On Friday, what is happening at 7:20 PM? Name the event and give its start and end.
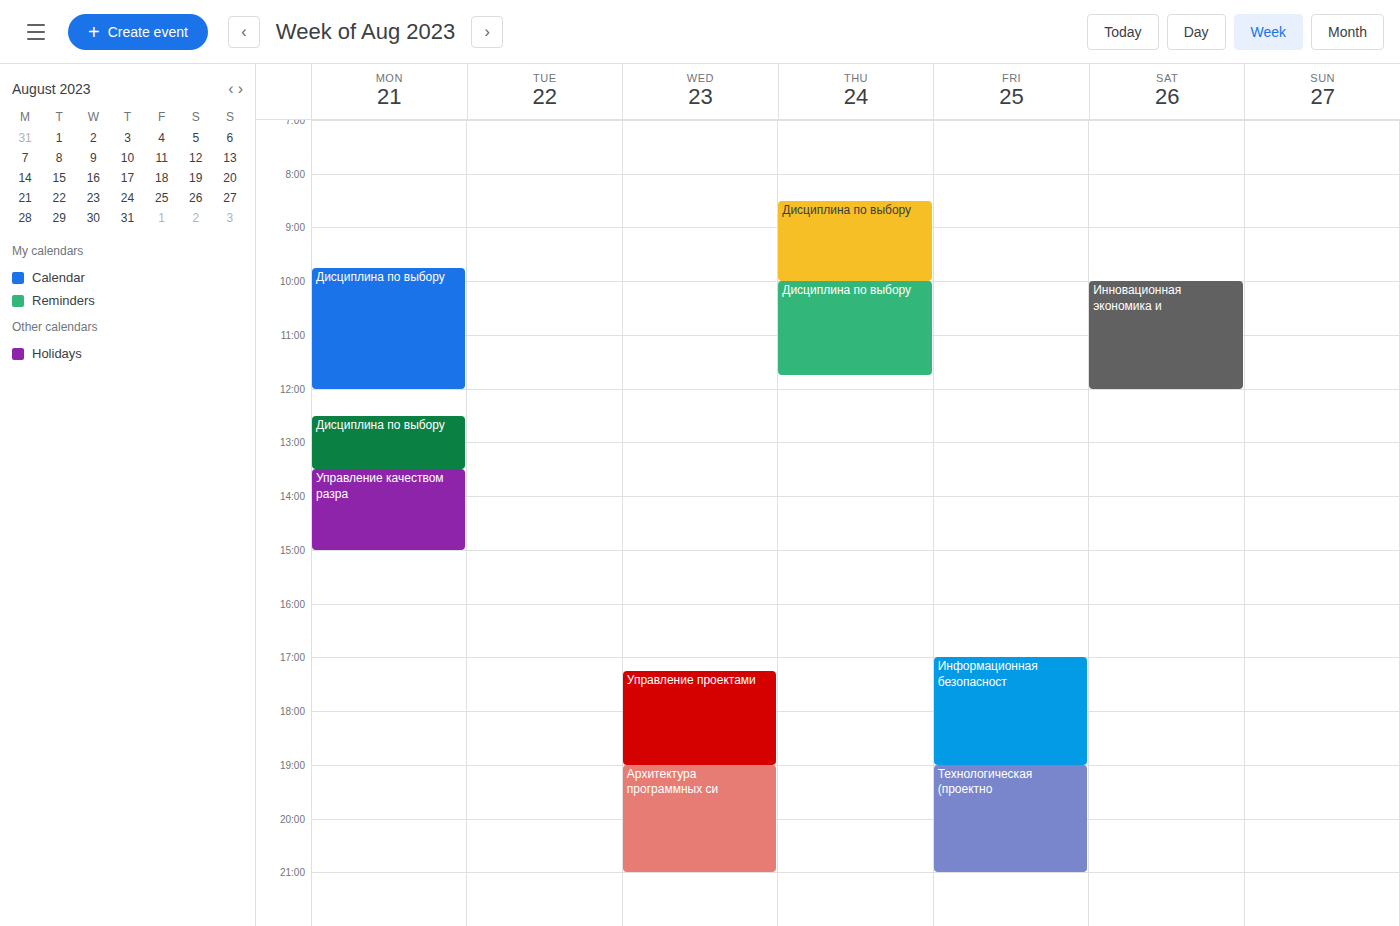
"Технологическая (проектно", 7:00 PM to 9:00 PM